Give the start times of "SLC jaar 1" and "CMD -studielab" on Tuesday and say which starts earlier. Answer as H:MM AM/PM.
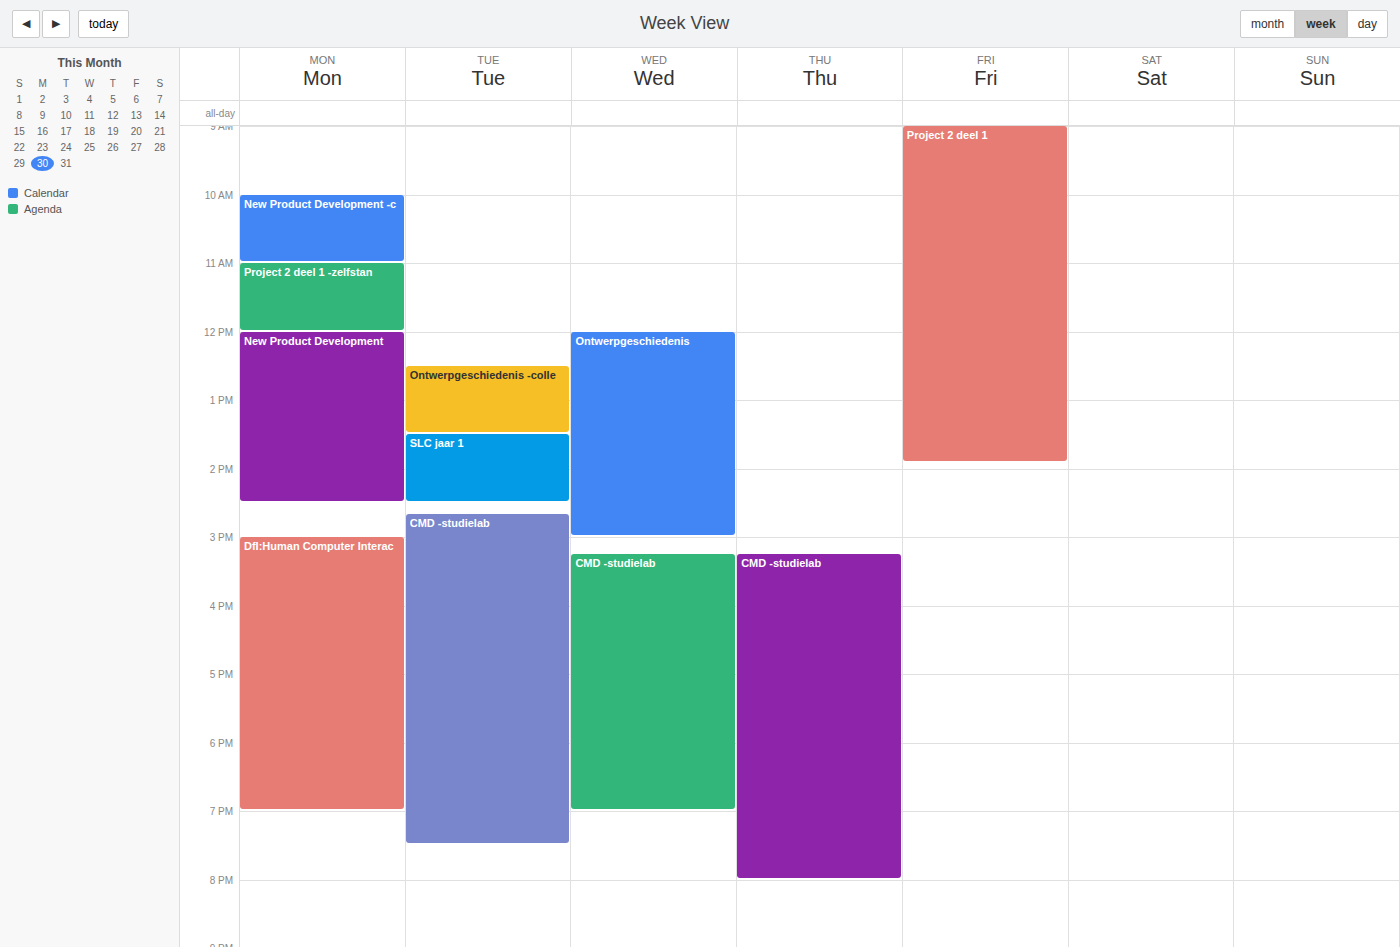
"SLC jaar 1" 1:30 PM; "CMD -studielab" 2:40 PM.